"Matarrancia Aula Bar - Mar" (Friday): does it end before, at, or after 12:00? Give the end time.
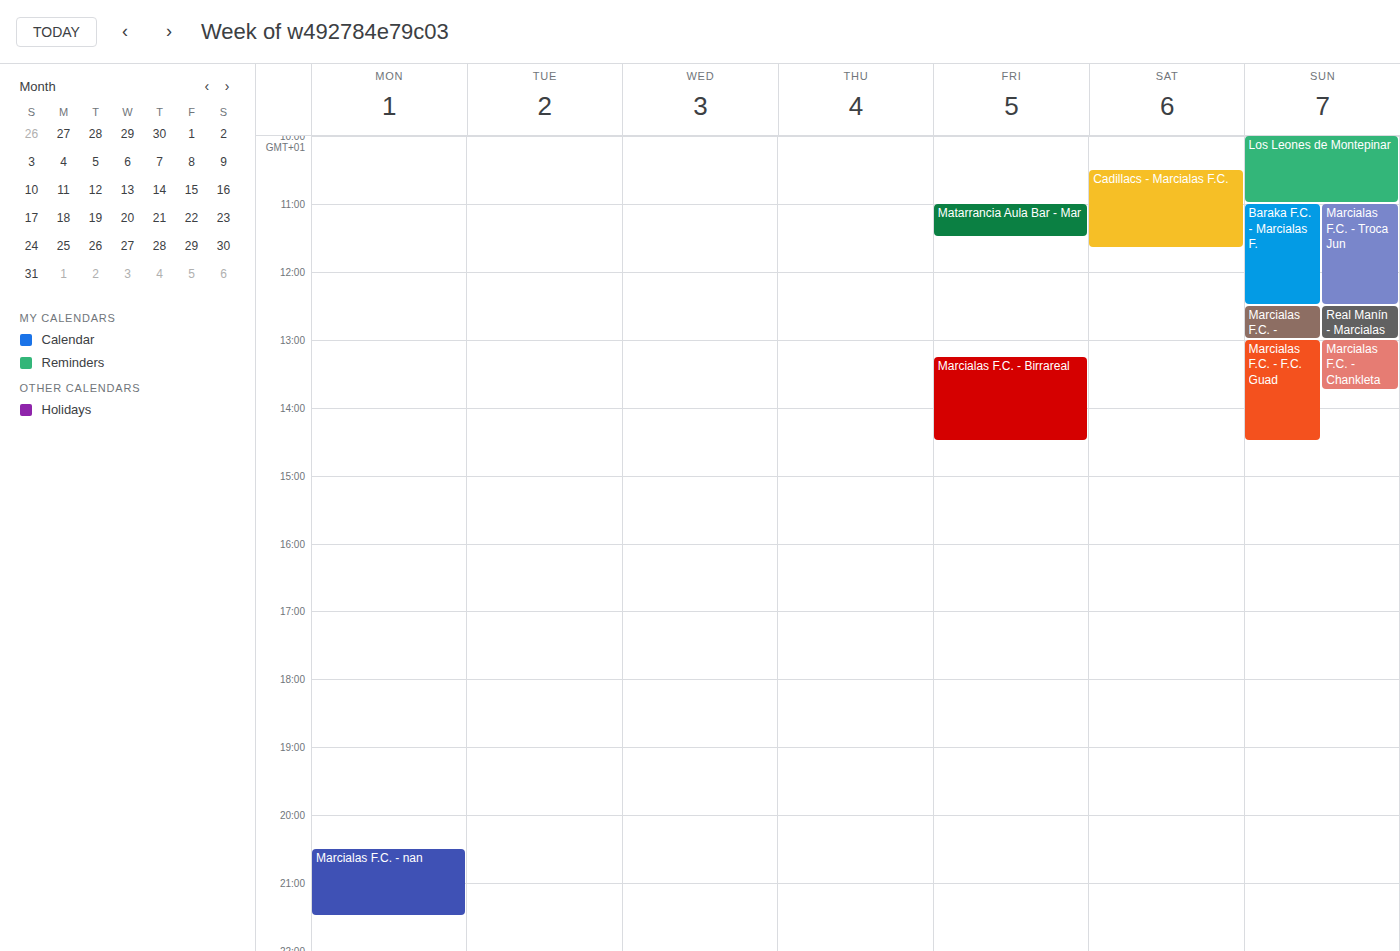
11:30 -- before 12:00, 30 minutes above the 12:00 line.